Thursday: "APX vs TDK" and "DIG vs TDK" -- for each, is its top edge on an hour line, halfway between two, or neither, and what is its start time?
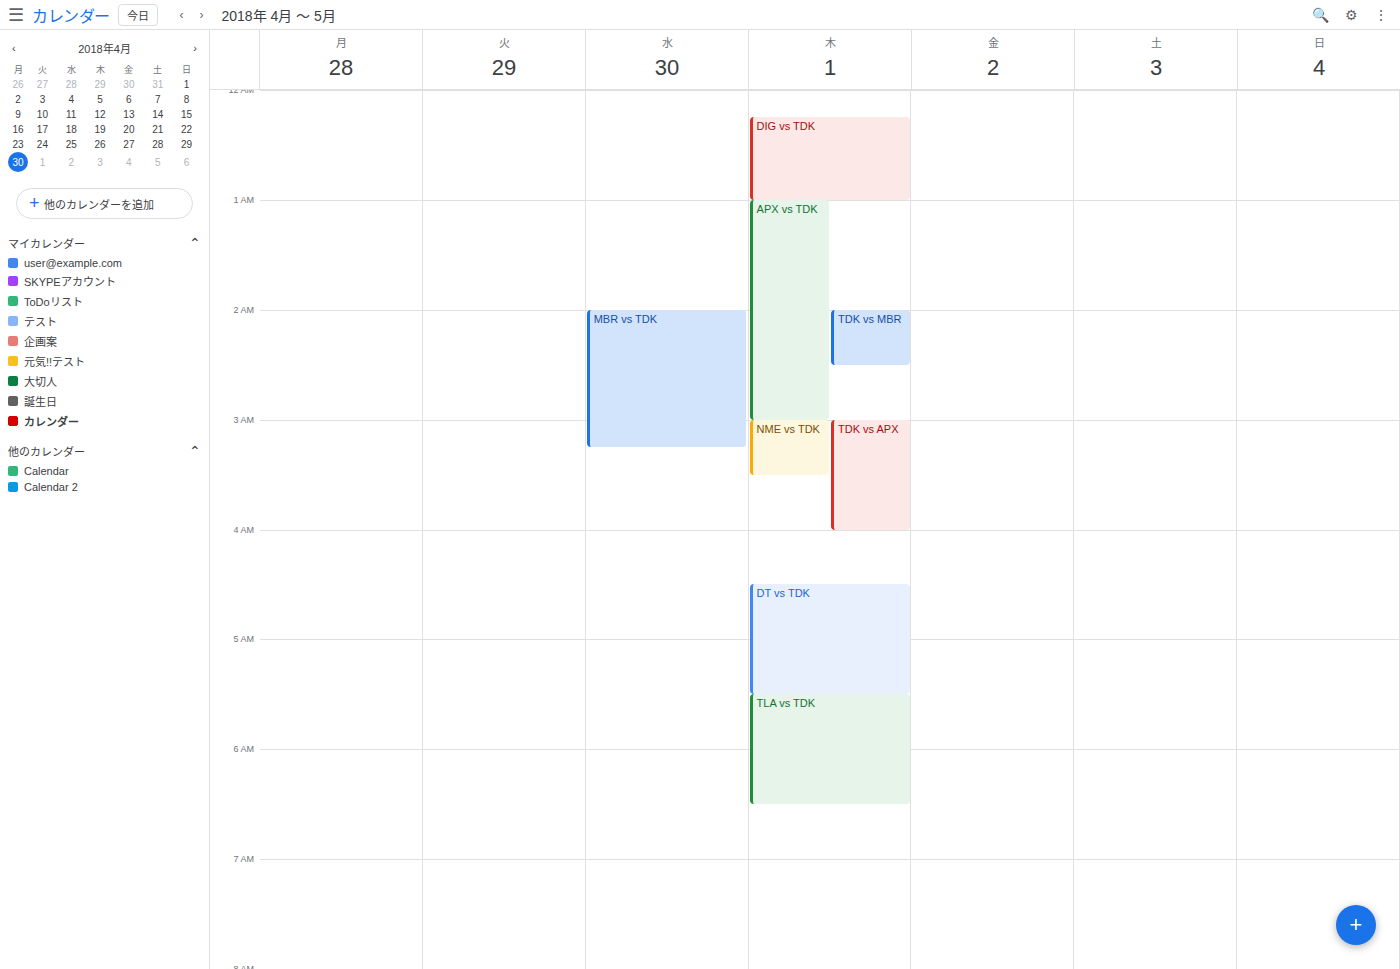
"APX vs TDK": 1:00 AM, exactly on the 1 AM line. "DIG vs TDK": 12:15 AM, neither: a quarter of the way from the 12 AM line to the 1 AM line.